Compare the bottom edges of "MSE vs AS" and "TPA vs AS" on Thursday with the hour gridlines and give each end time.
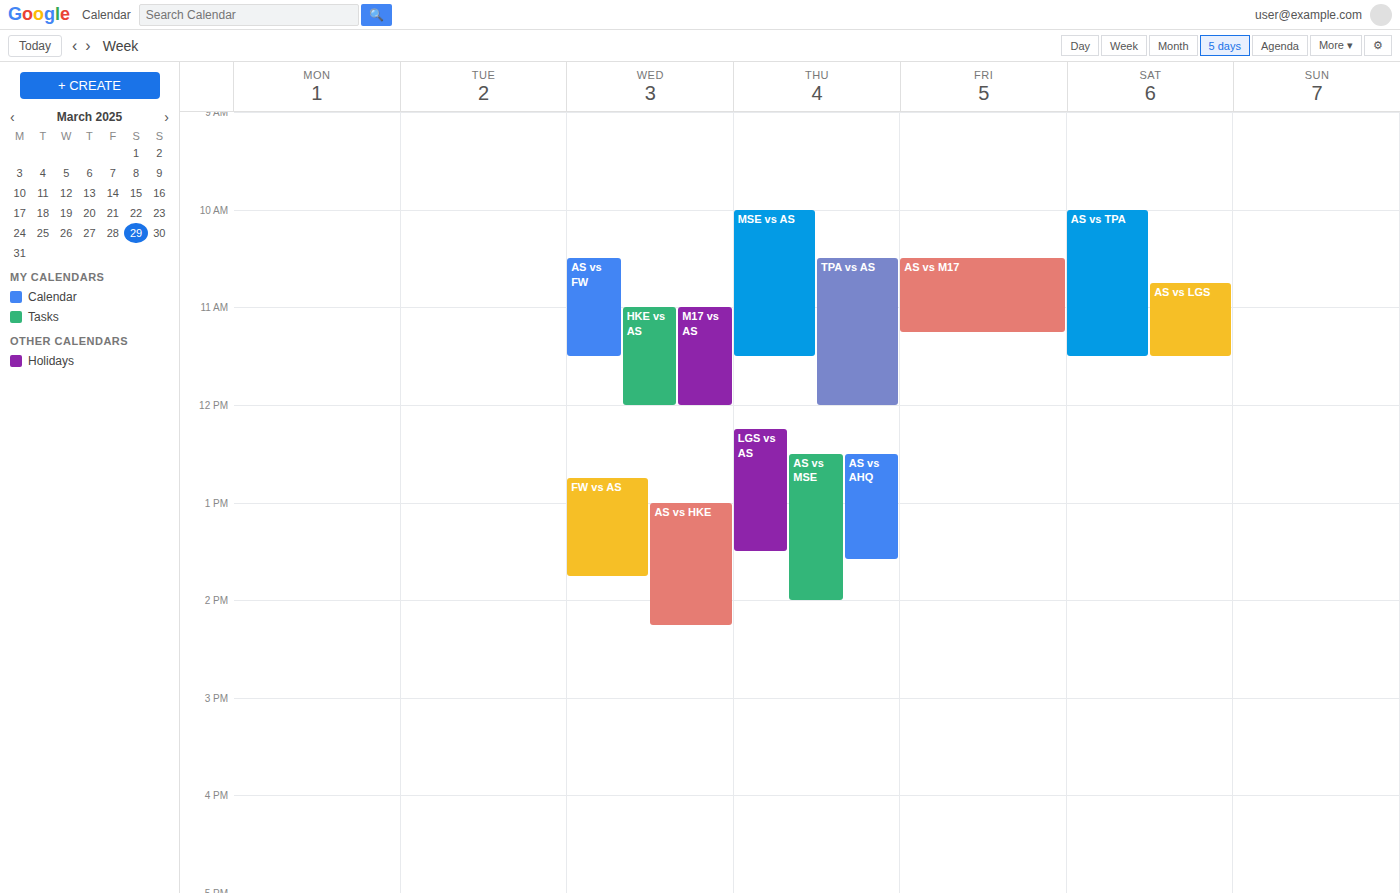
"MSE vs AS": 11:30 AM, halfway between the 11 AM and 12 PM lines. "TPA vs AS": 12:00 PM, exactly on the 12 PM line.